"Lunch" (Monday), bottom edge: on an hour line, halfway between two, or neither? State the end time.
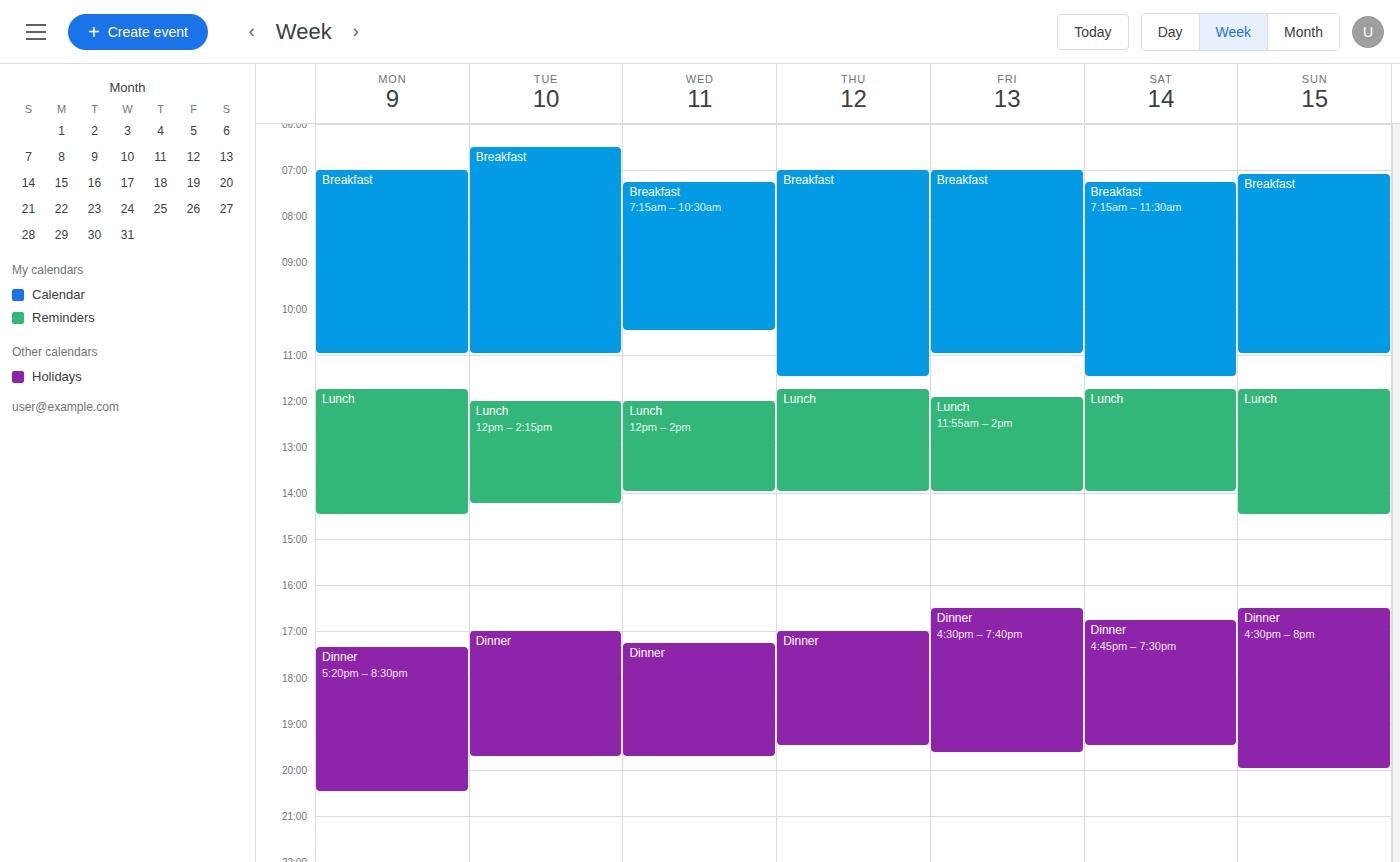
2:30 PM -- halfway between the 2 PM and 3 PM lines.